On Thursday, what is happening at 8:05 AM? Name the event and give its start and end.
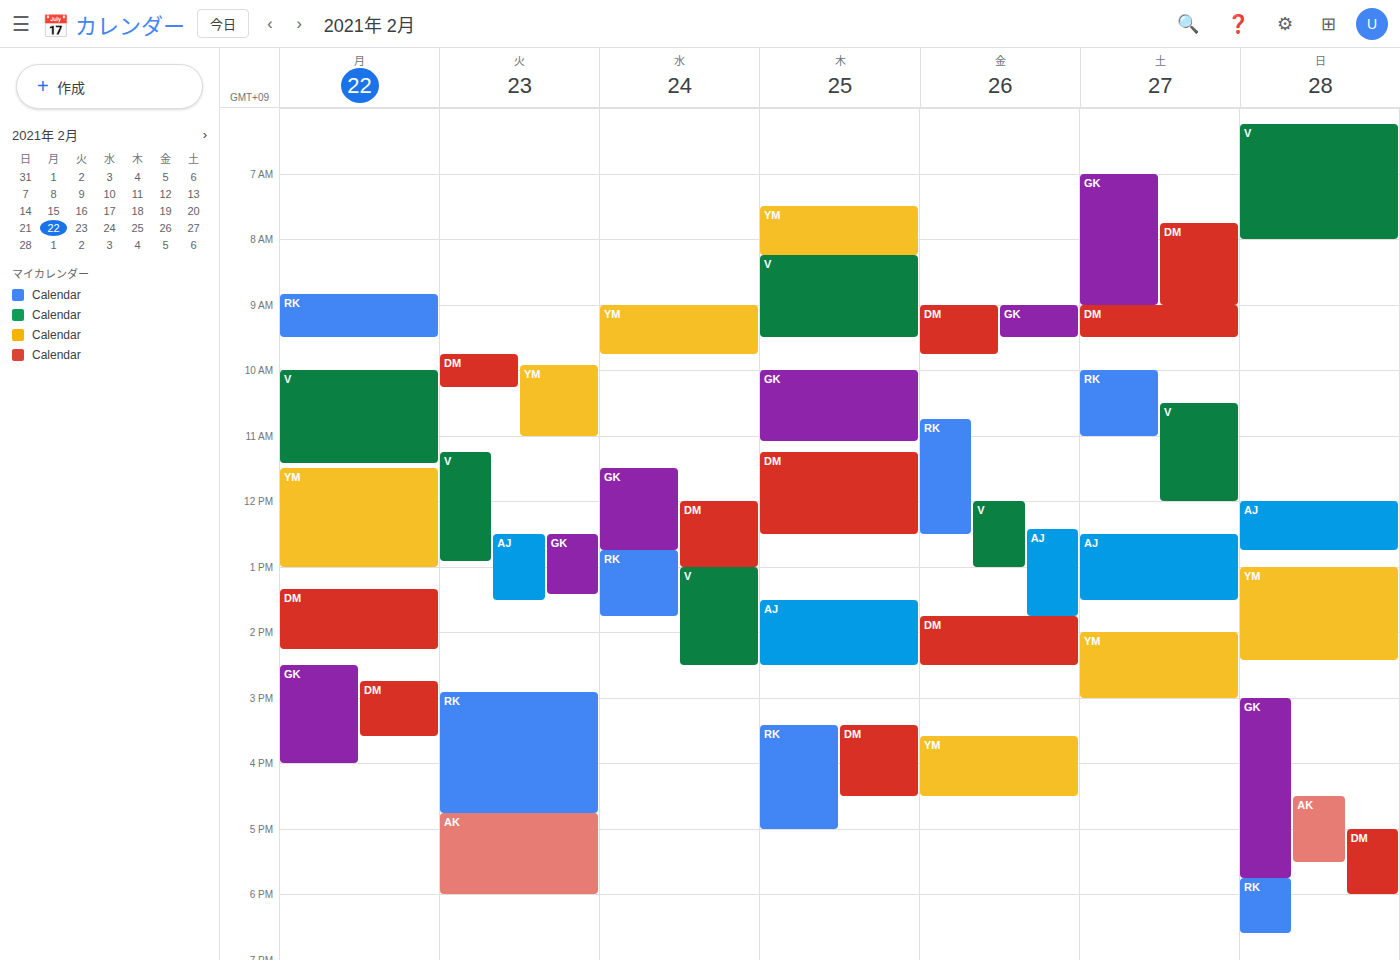
"YM", 7:30 AM to 8:15 AM